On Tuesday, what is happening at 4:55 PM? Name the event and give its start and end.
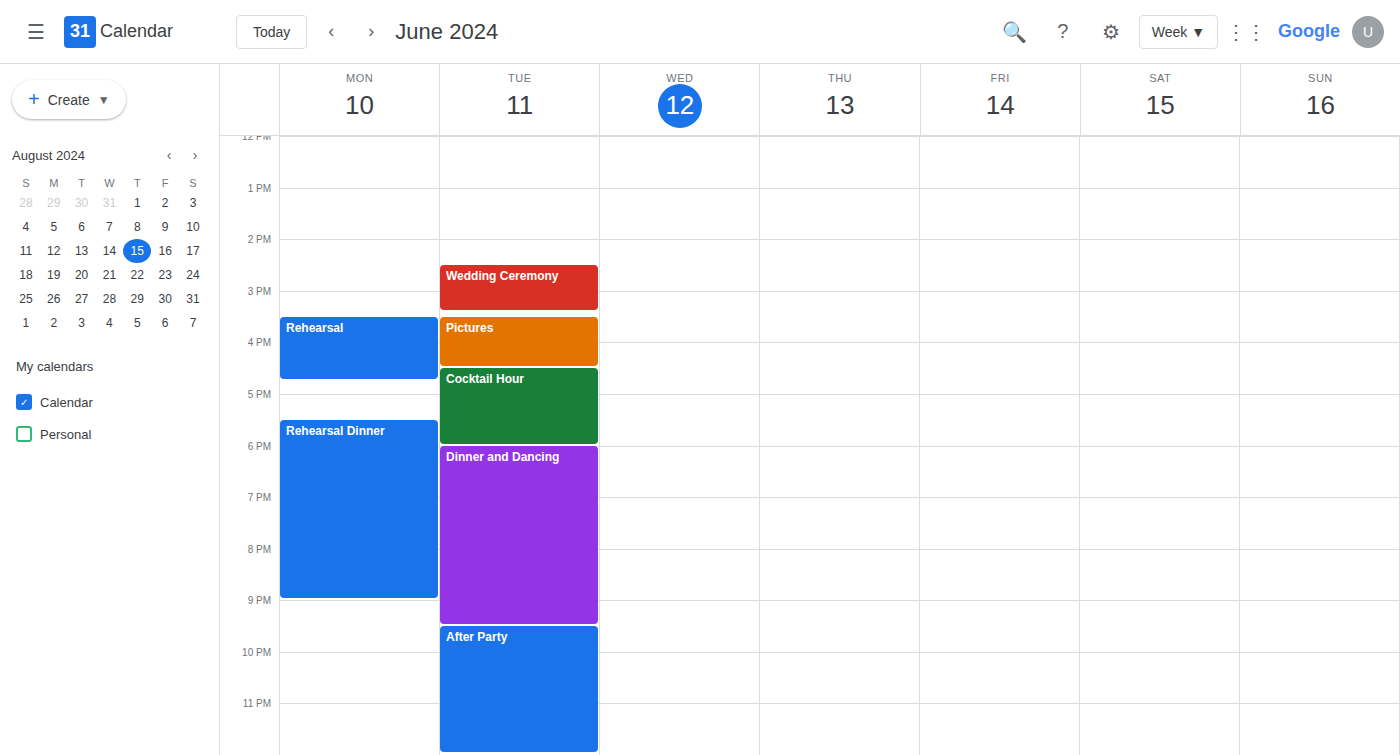
"Cocktail Hour", 4:30 PM to 6:00 PM